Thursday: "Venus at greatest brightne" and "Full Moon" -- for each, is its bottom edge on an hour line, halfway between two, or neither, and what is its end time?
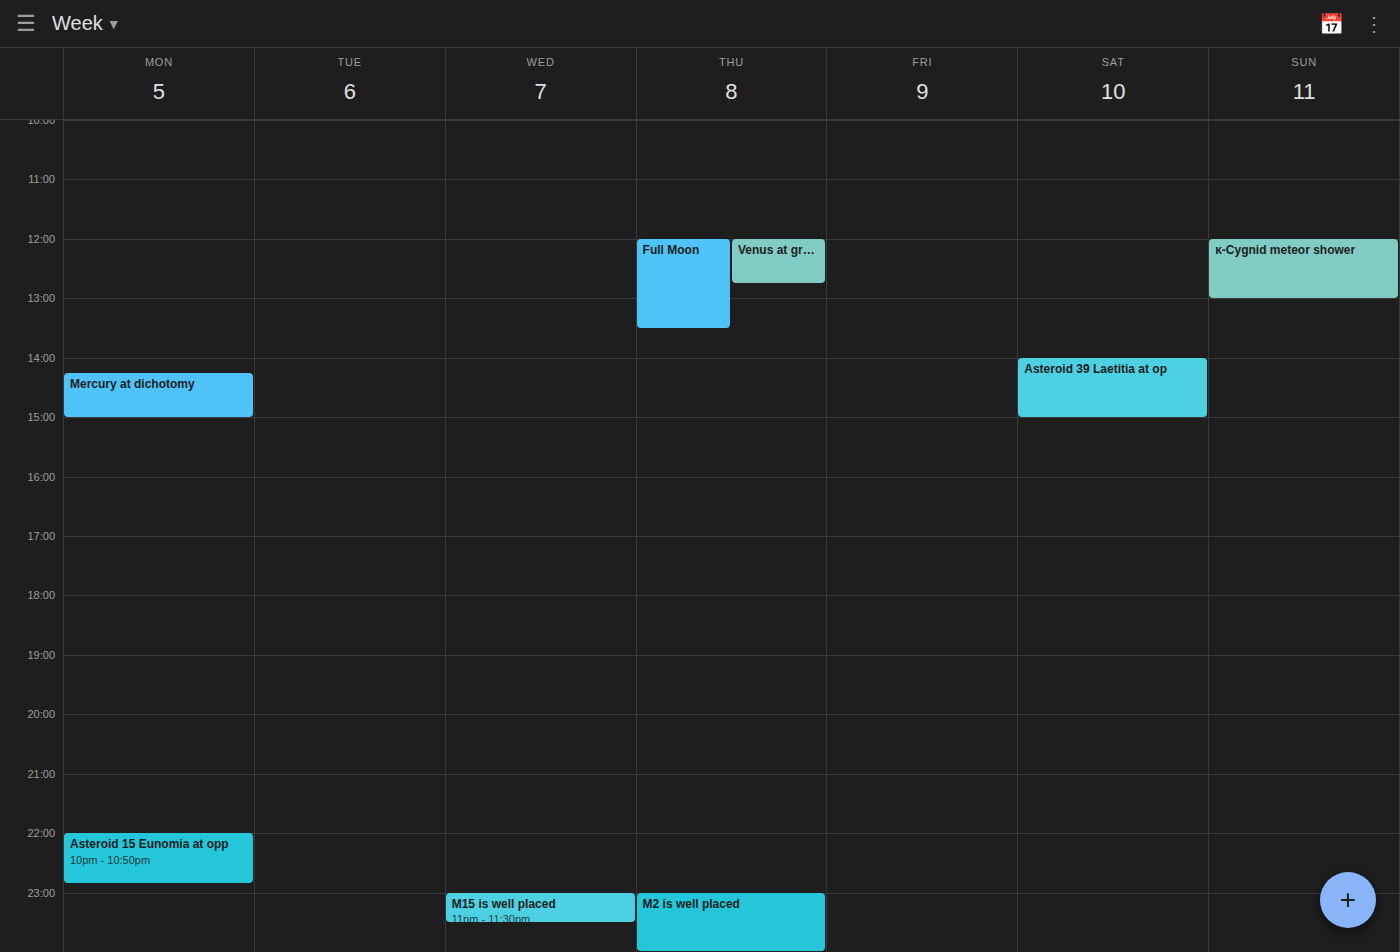
"Venus at greatest brightne": 12:45 PM, neither: three quarters of the way from the 12 PM line to the 1 PM line. "Full Moon": 1:30 PM, halfway between the 1 PM and 2 PM lines.